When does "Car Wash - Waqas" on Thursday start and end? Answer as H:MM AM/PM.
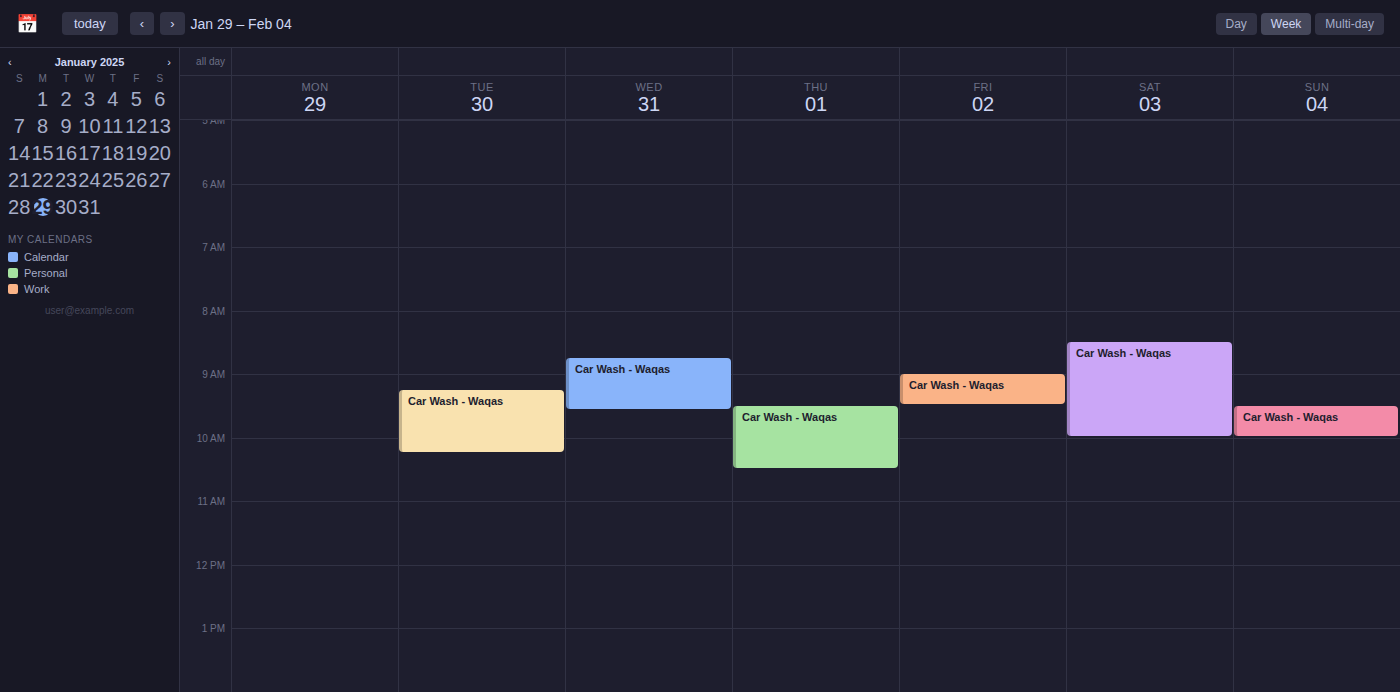
9:30 AM to 10:30 AM